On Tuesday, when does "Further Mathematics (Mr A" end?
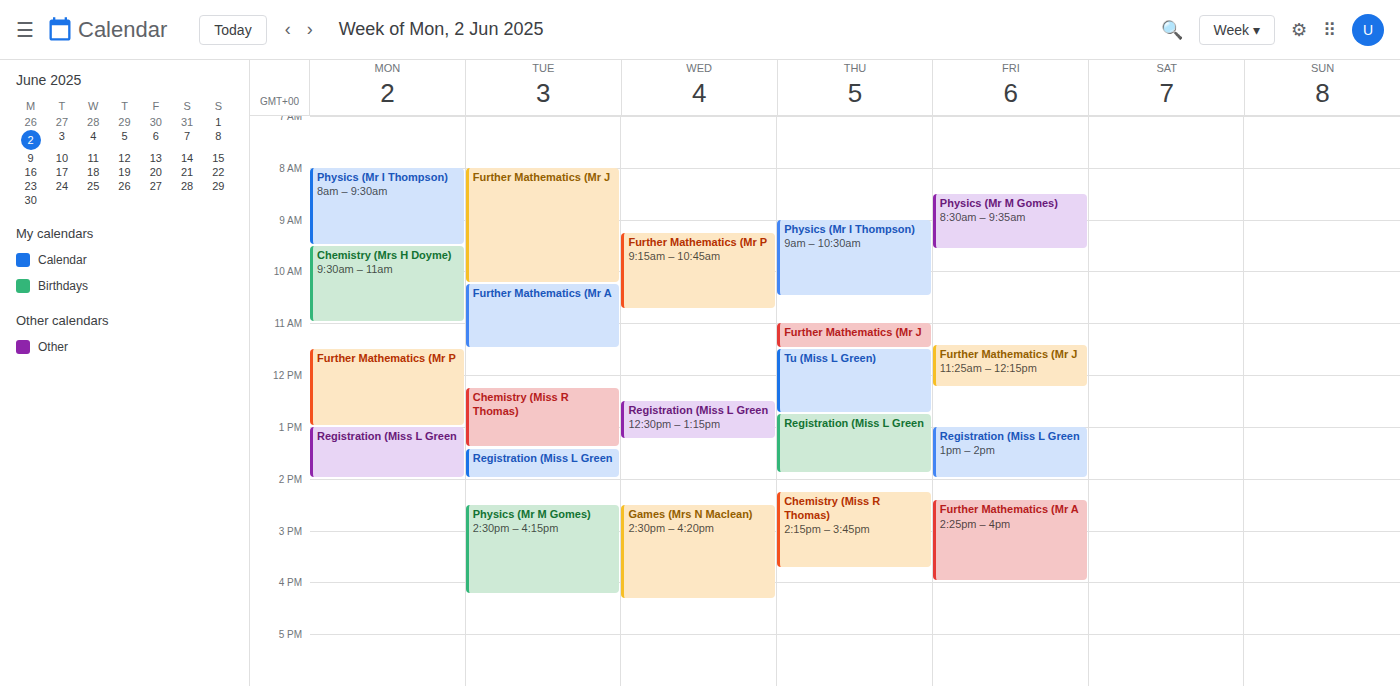
11:30 AM